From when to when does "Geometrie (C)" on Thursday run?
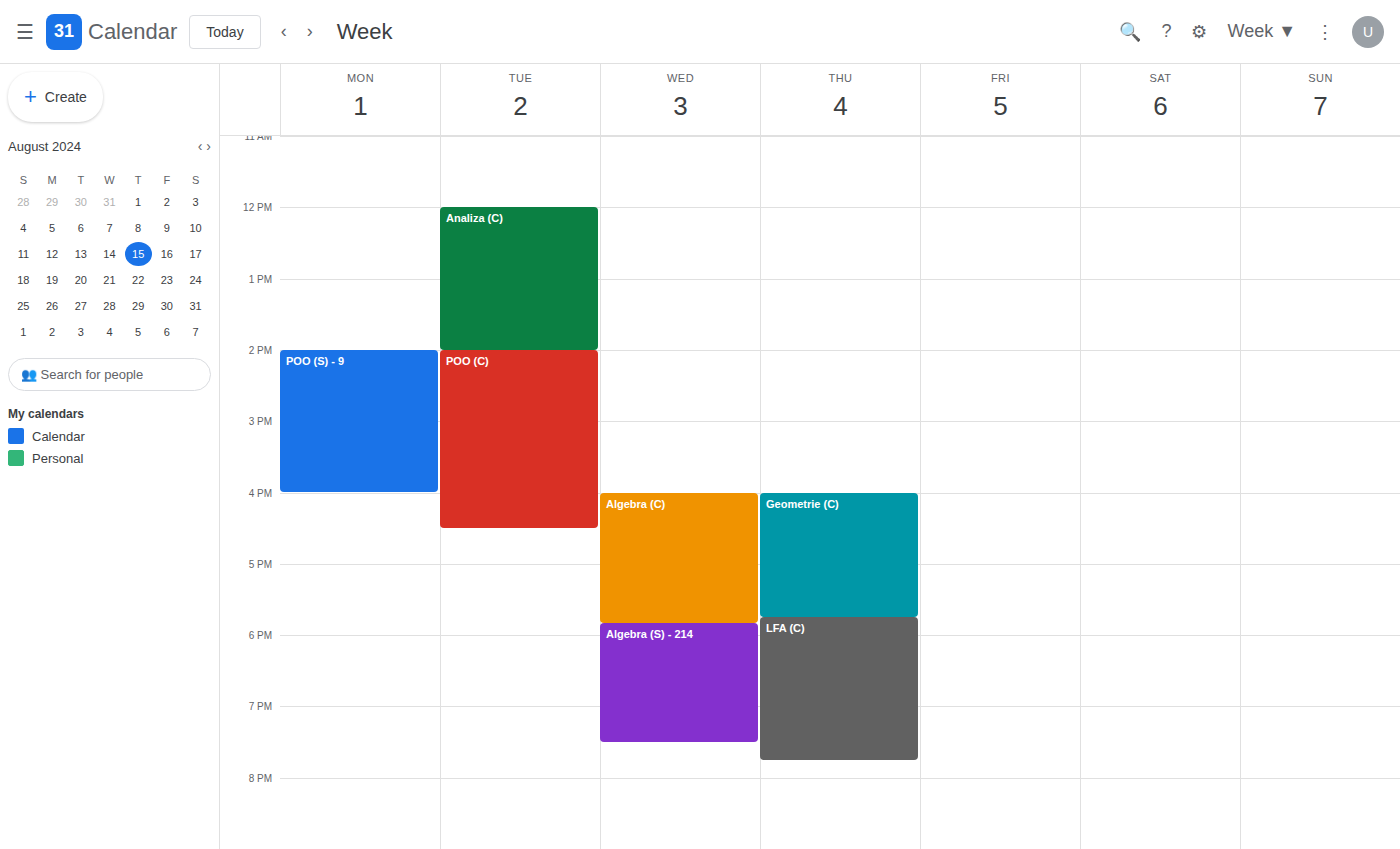
4:00 PM to 5:45 PM